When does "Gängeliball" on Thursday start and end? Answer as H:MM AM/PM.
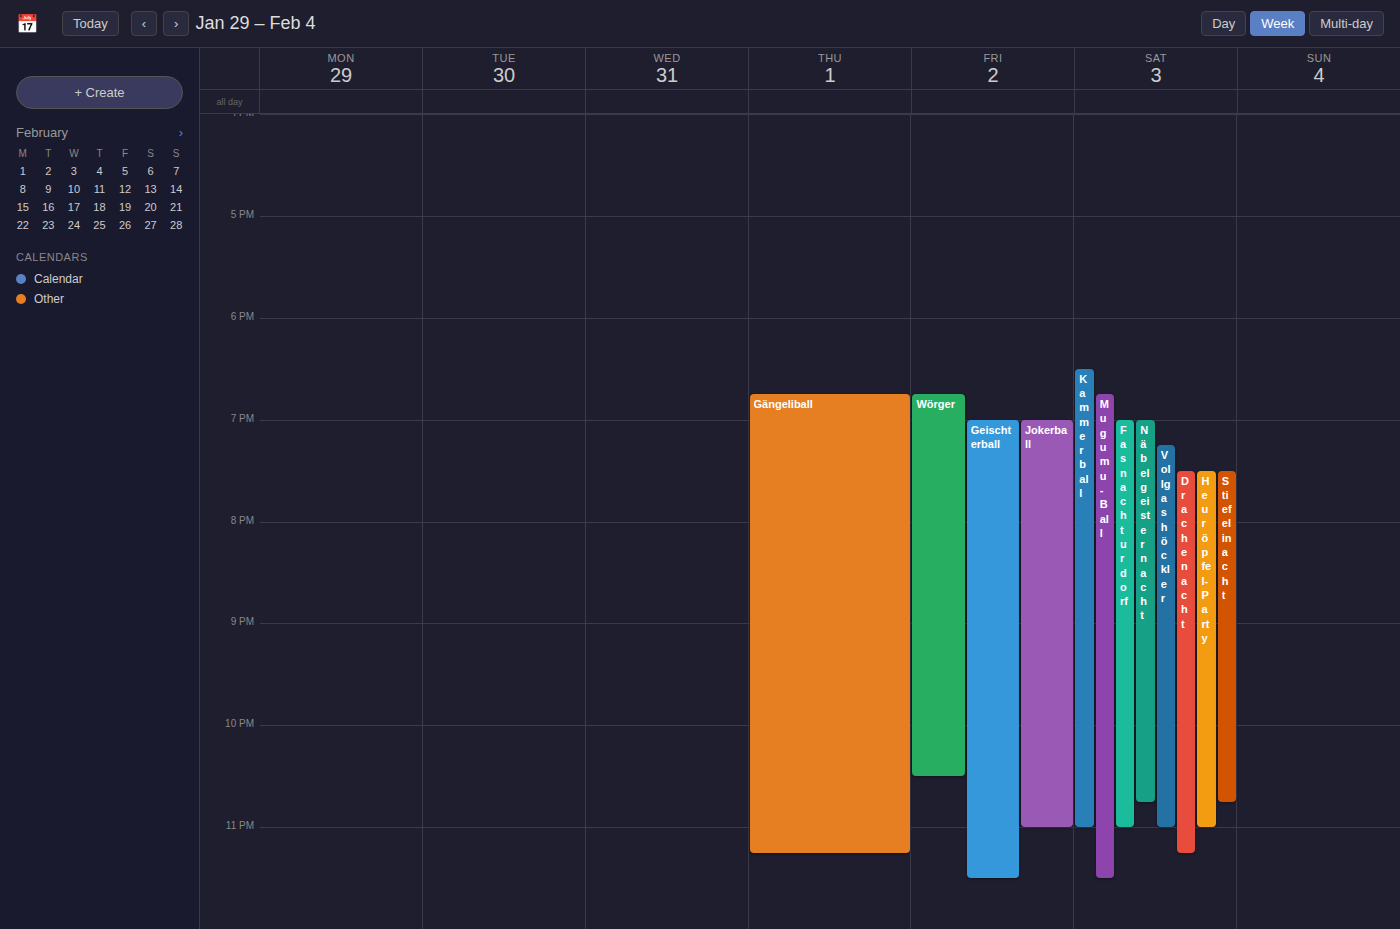
6:45 PM to 11:15 PM